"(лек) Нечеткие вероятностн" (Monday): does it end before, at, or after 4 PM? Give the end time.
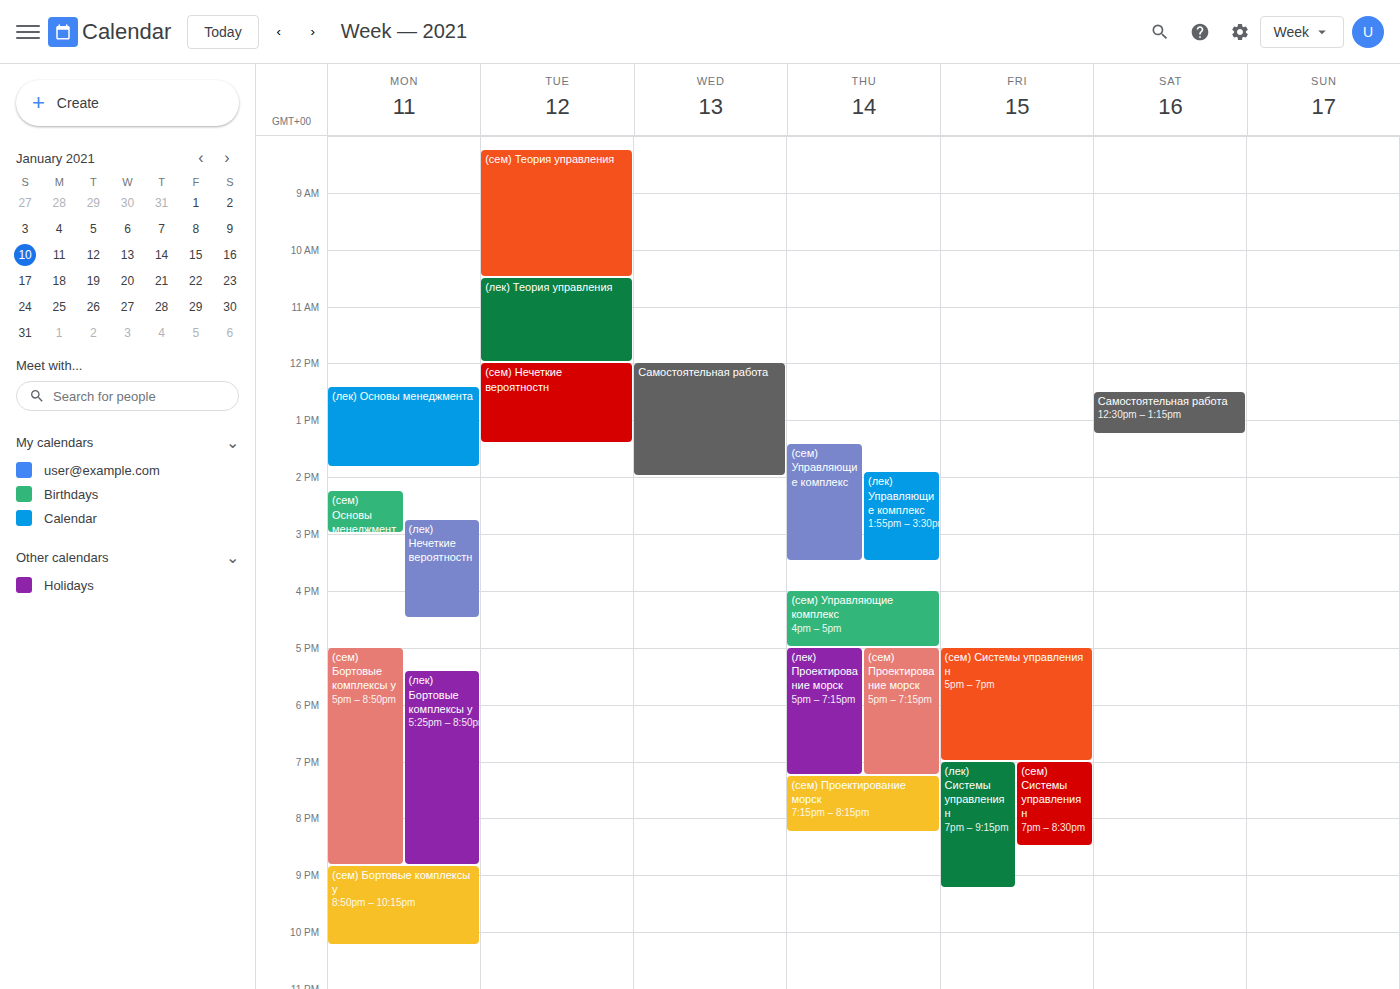
4:30 PM -- after 4 PM, 30 minutes below the 4 PM line.